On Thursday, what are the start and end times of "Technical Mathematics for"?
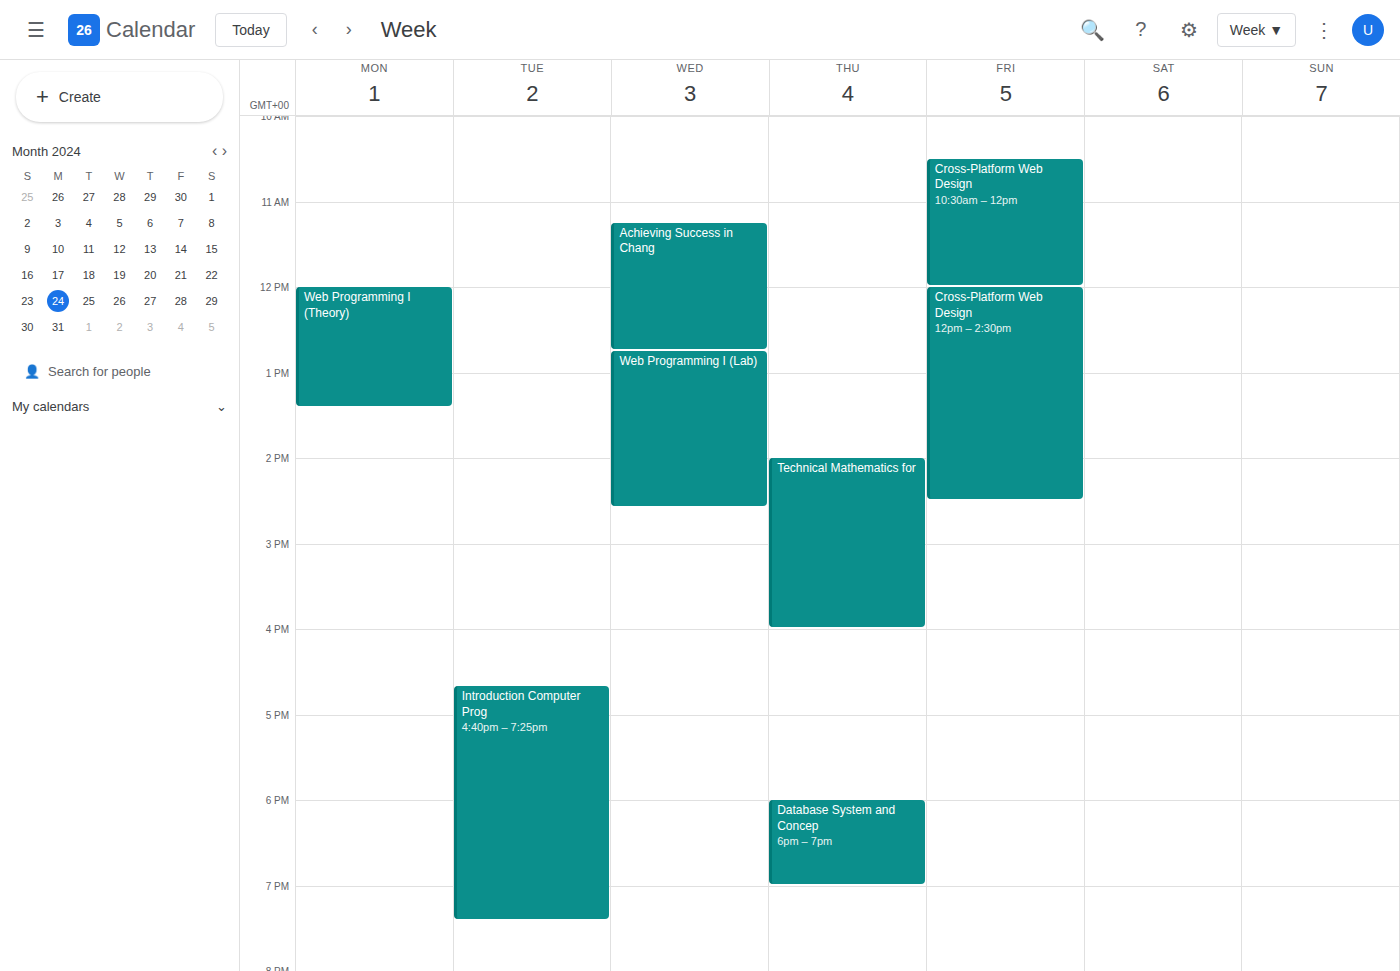
2:00 PM to 4:00 PM